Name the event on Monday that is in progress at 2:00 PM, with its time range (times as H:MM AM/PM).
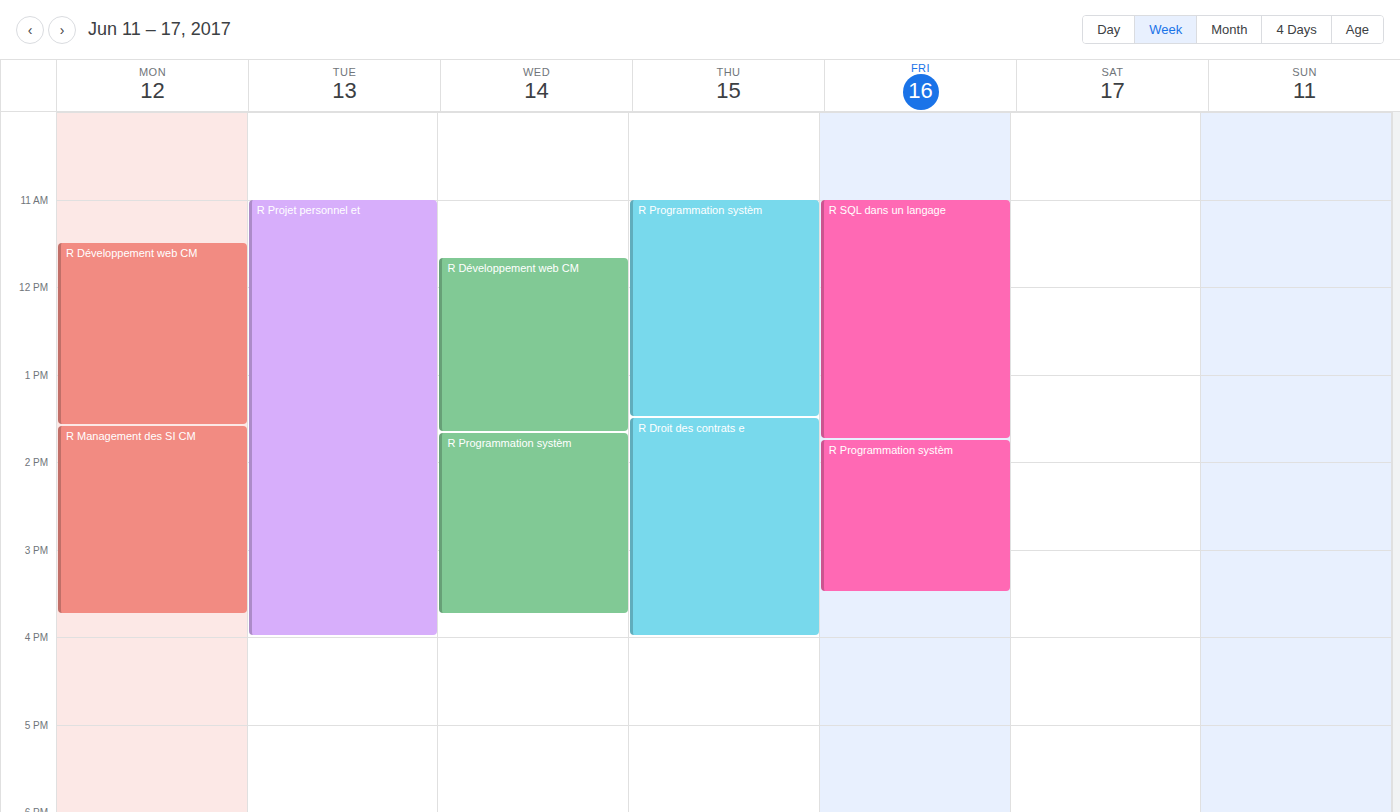
"R Management des SI CM", 1:35 PM to 3:45 PM